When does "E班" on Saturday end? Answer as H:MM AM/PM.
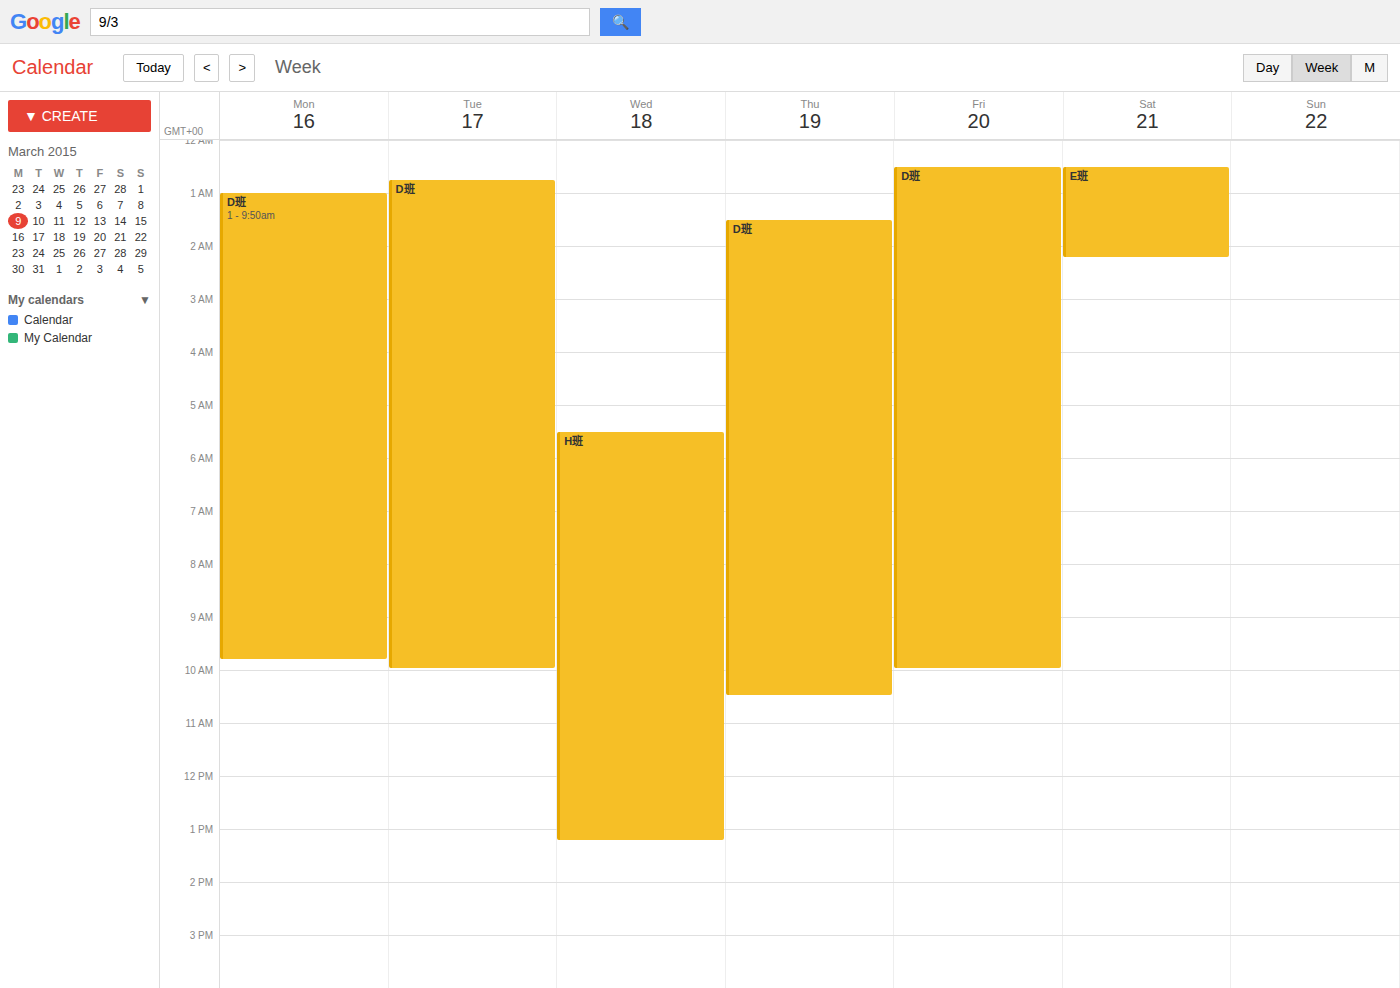
2:15 AM